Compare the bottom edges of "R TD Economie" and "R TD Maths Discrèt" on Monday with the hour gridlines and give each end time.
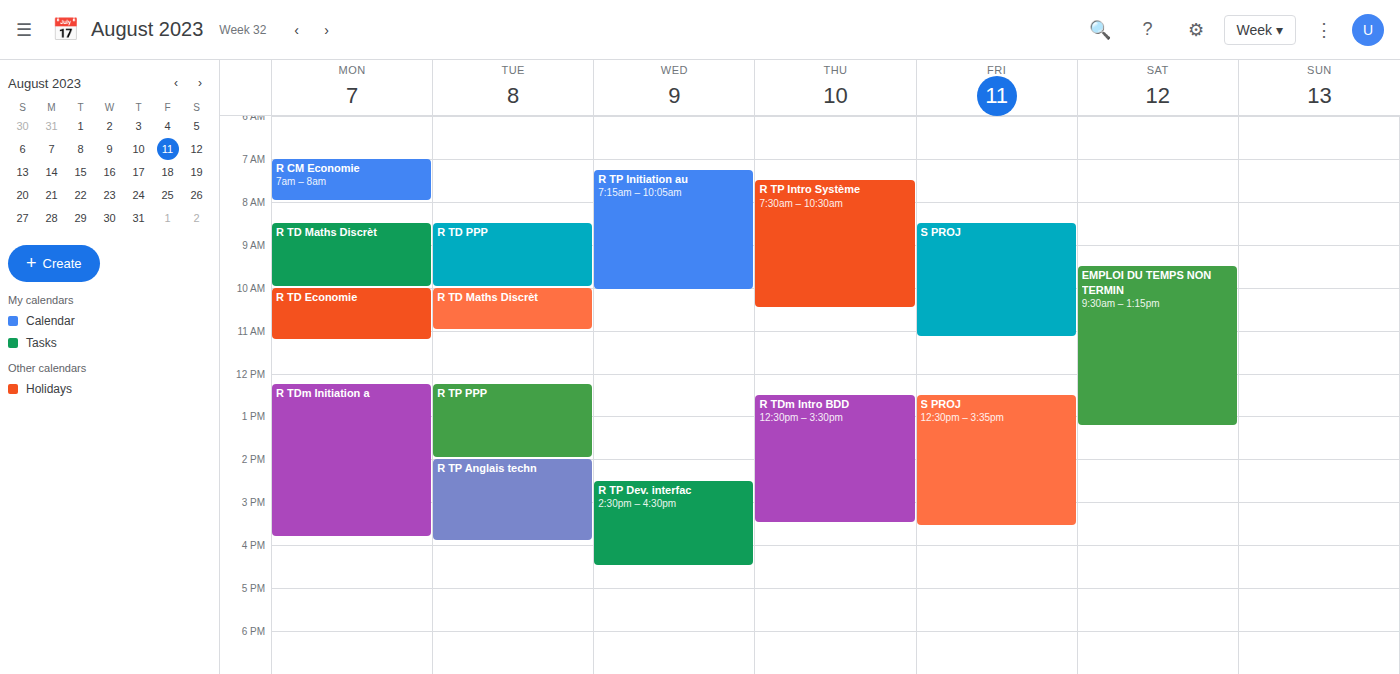
"R TD Economie": 11:15 AM, neither: a quarter of the way from the 11 AM line to the 12 PM line. "R TD Maths Discrèt": 10:00 AM, exactly on the 10 AM line.